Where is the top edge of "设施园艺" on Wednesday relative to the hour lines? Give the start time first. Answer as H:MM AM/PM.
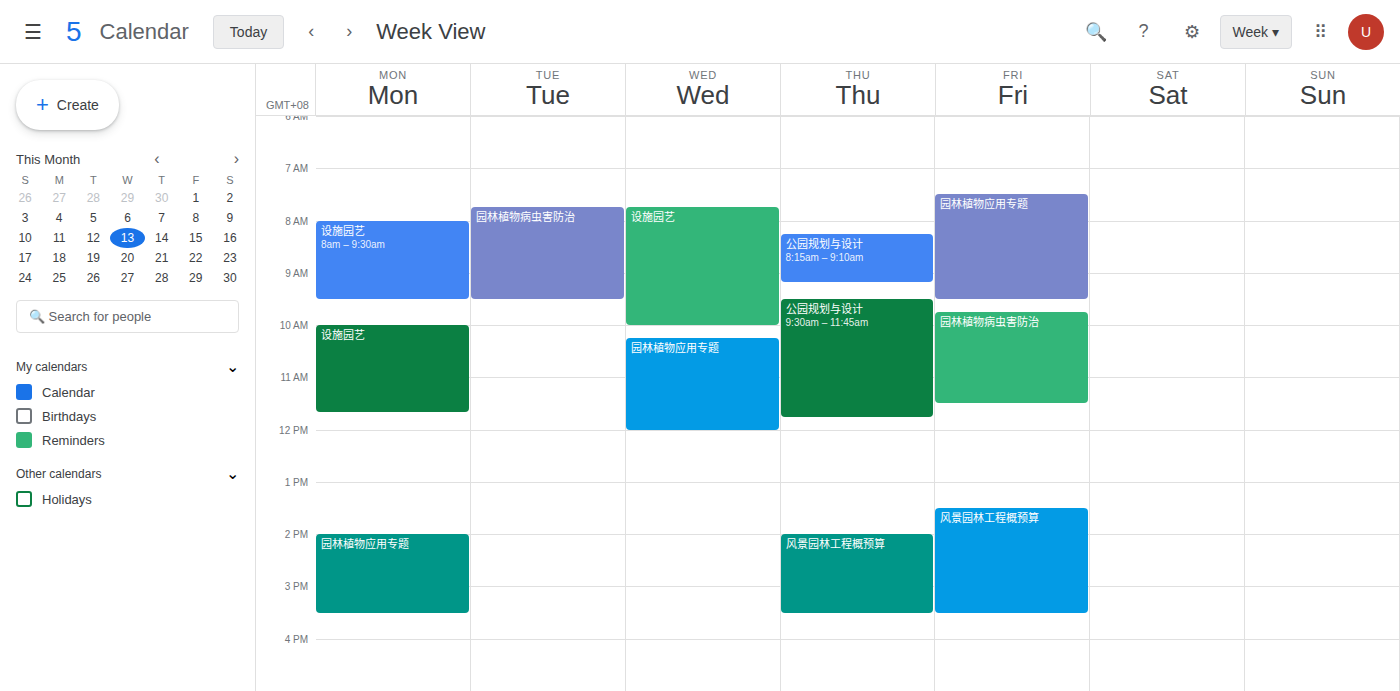
7:45 AM -- neither: three quarters of the way from the 7 AM line to the 8 AM line.